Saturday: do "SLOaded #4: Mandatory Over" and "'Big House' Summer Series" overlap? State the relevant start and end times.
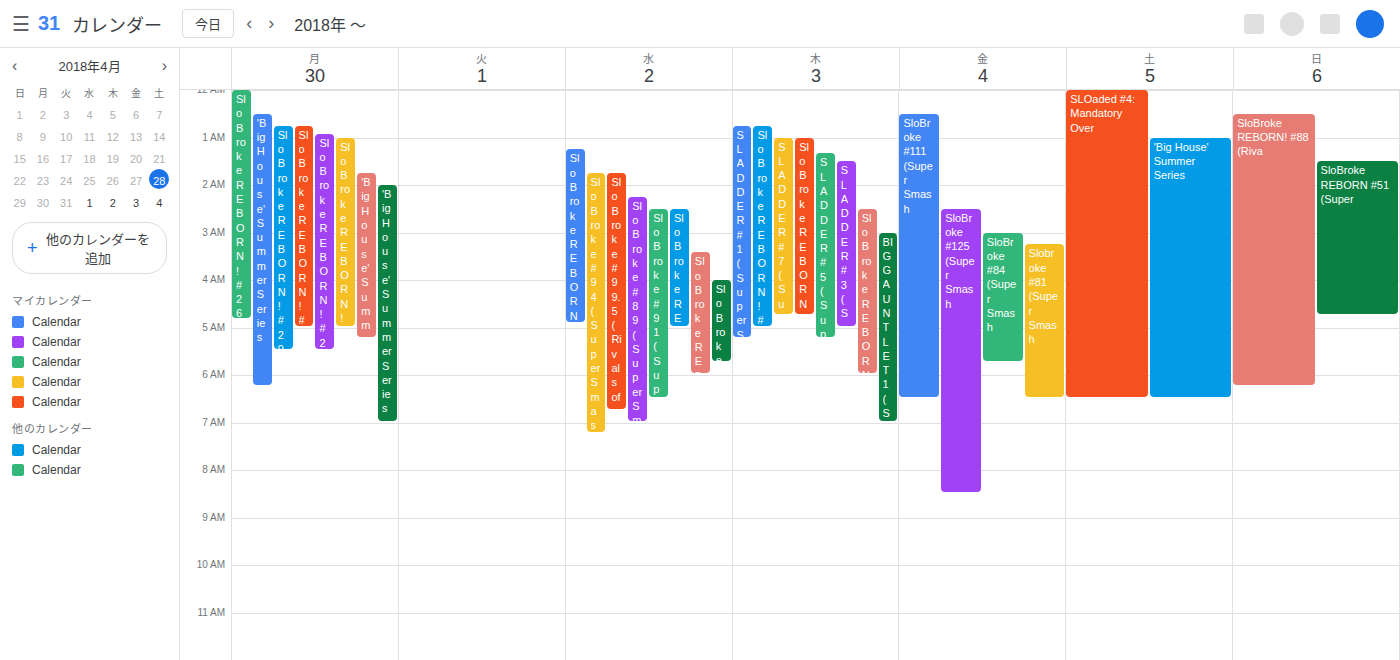
"'Big House' Summer Series" starts at 1:00 AM, before "SLOaded #4: Mandatory Over" ends at 6:30 AM -- they overlap.